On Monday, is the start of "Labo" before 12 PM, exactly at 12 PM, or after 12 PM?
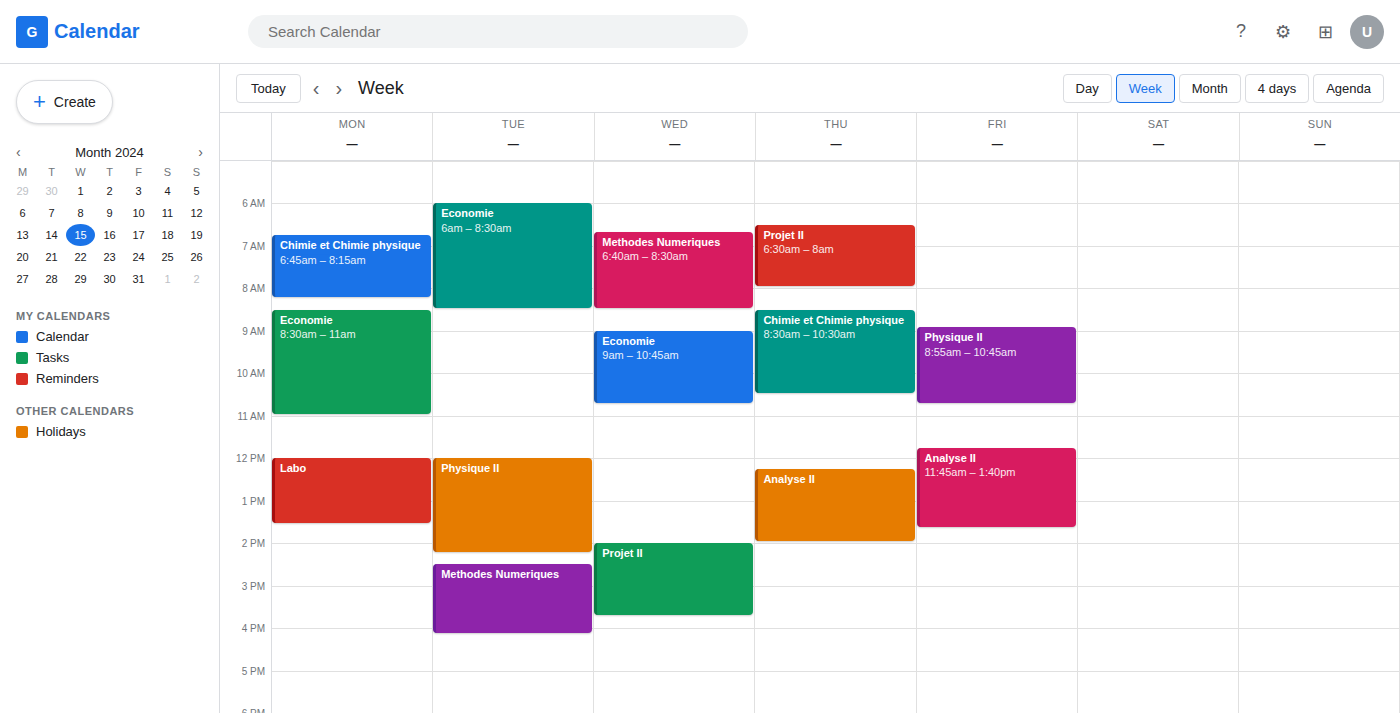
12:00 PM -- exactly at 12 PM, on the 12 PM line.